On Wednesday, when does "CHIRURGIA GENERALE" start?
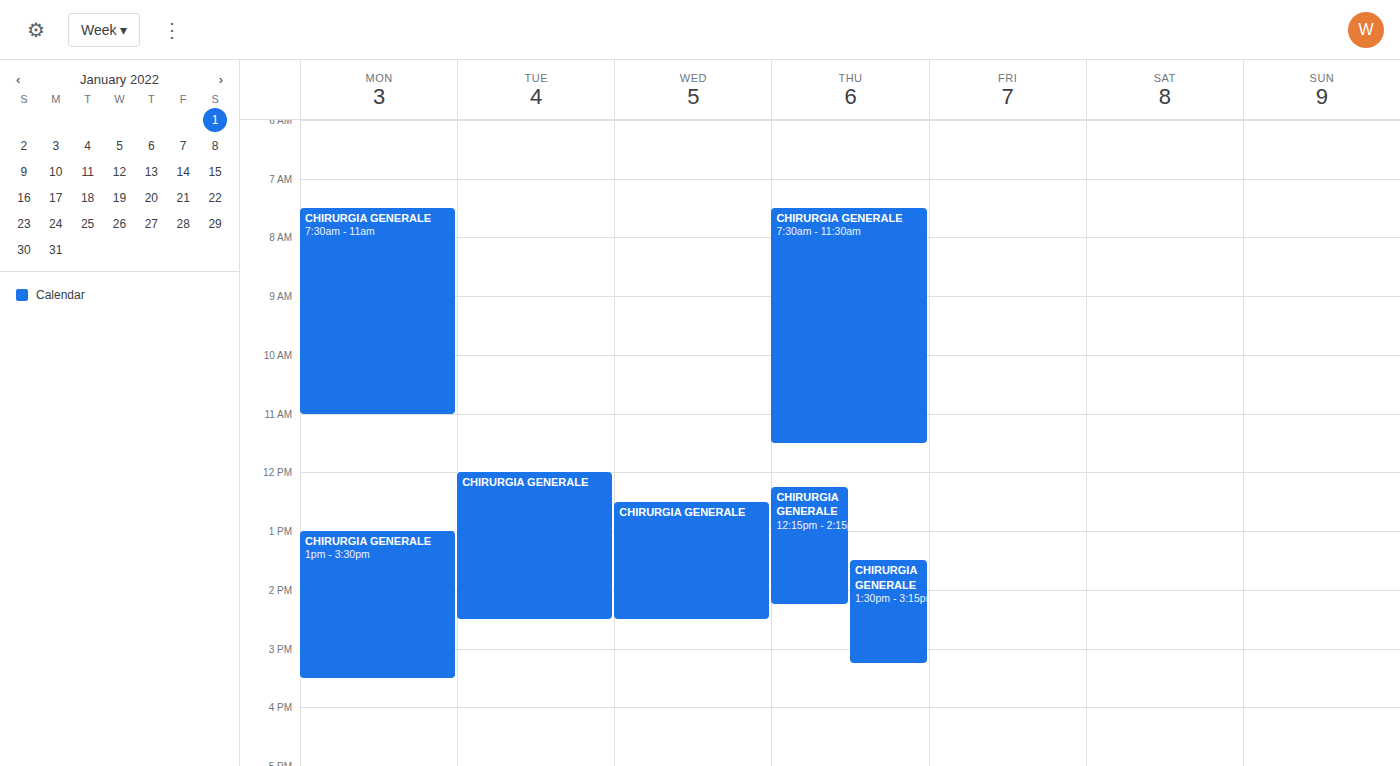
12:30 PM